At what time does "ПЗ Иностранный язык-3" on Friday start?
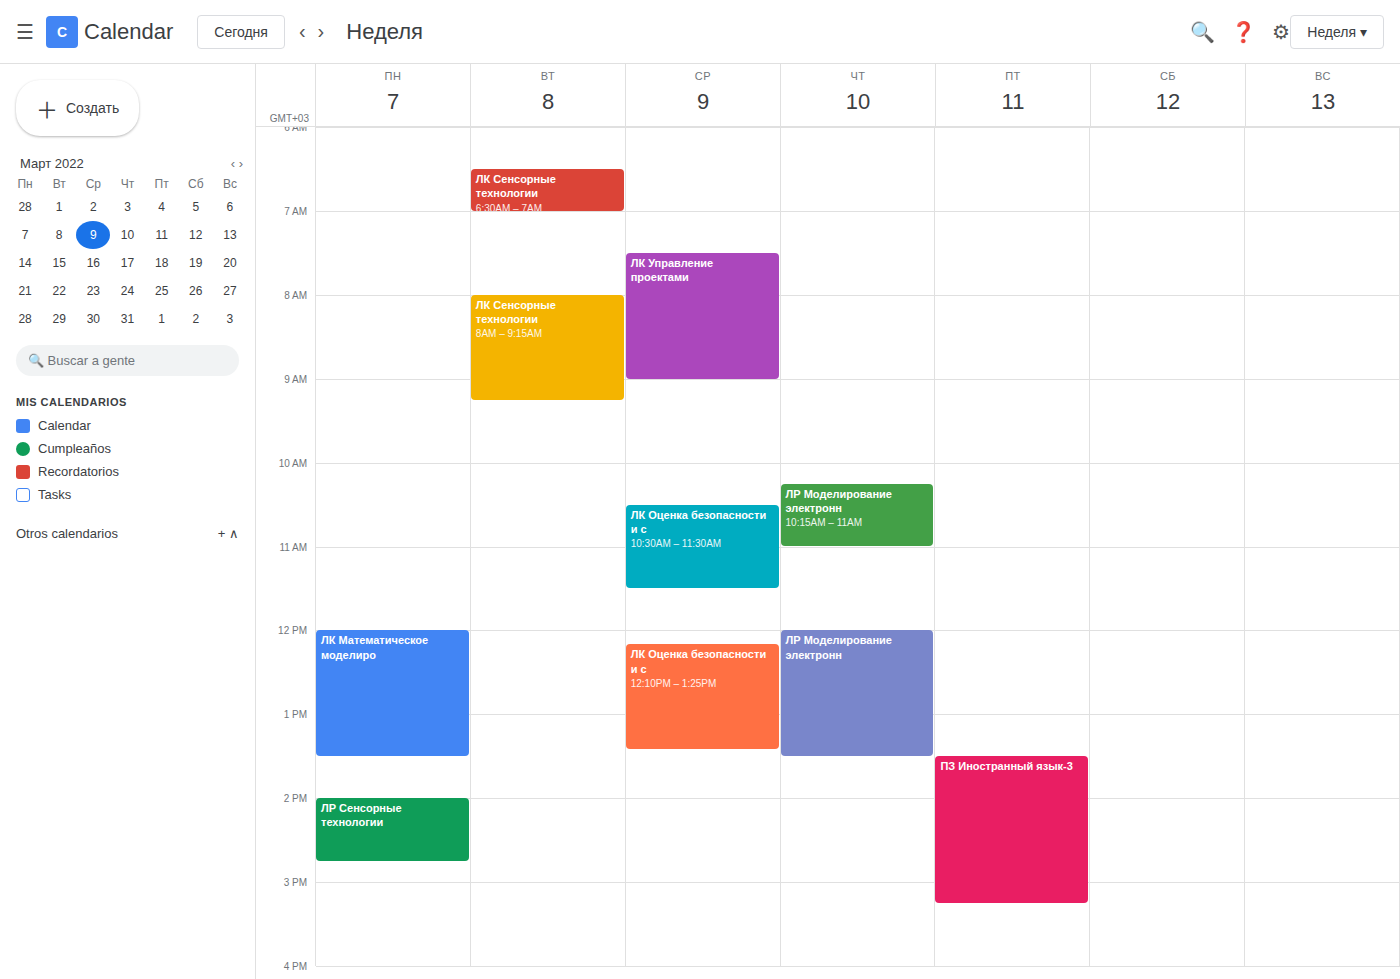
1:30 PM